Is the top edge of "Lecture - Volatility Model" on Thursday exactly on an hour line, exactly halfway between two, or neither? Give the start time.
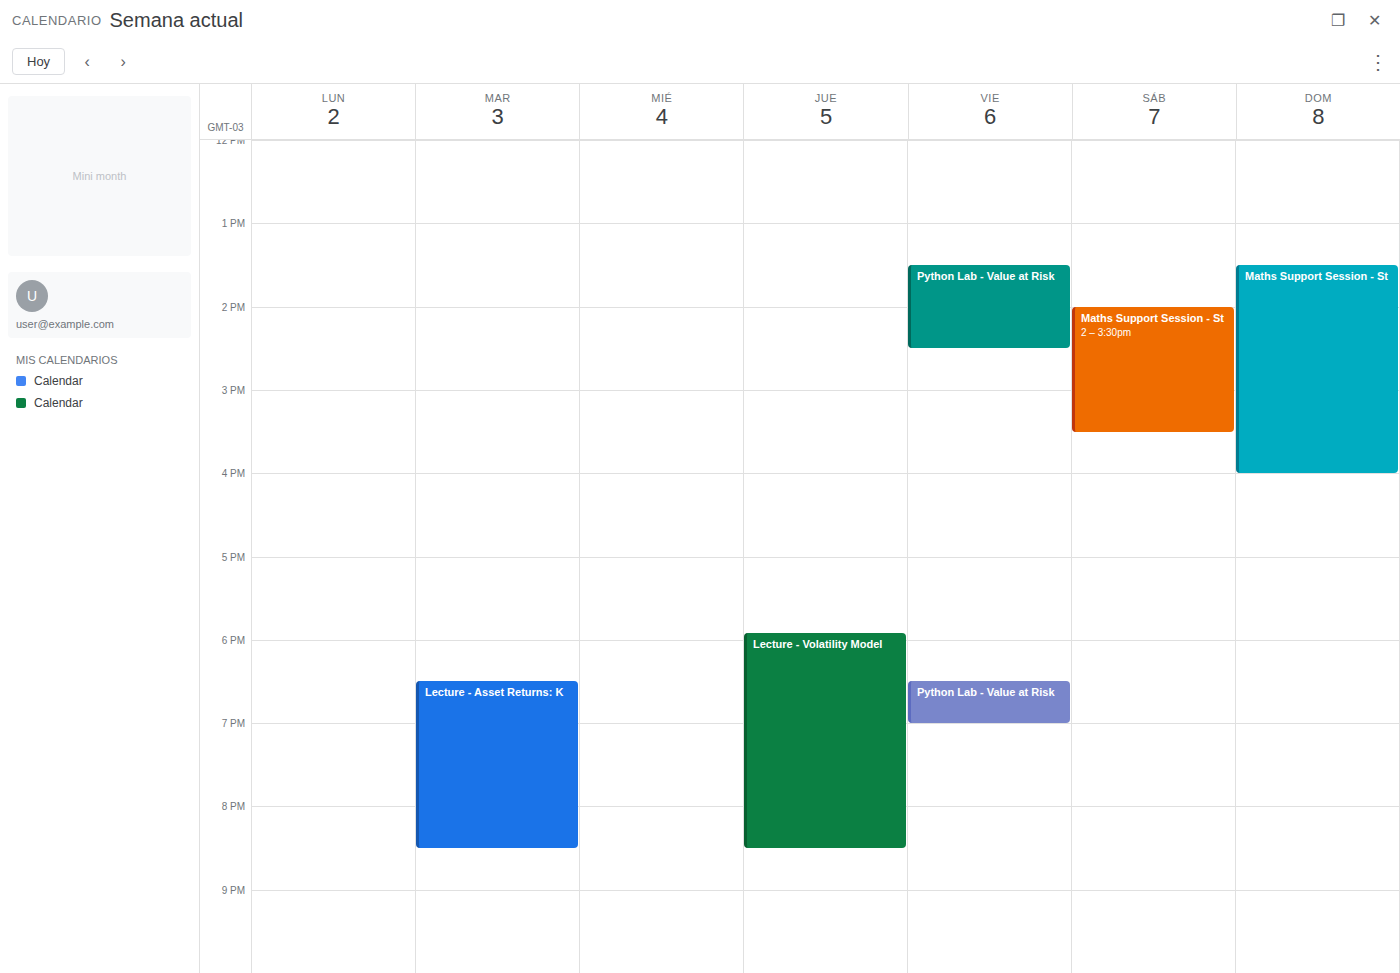
5:55 PM -- neither: 55 minutes below the 5 PM line and 5 minutes above the 6 PM line.